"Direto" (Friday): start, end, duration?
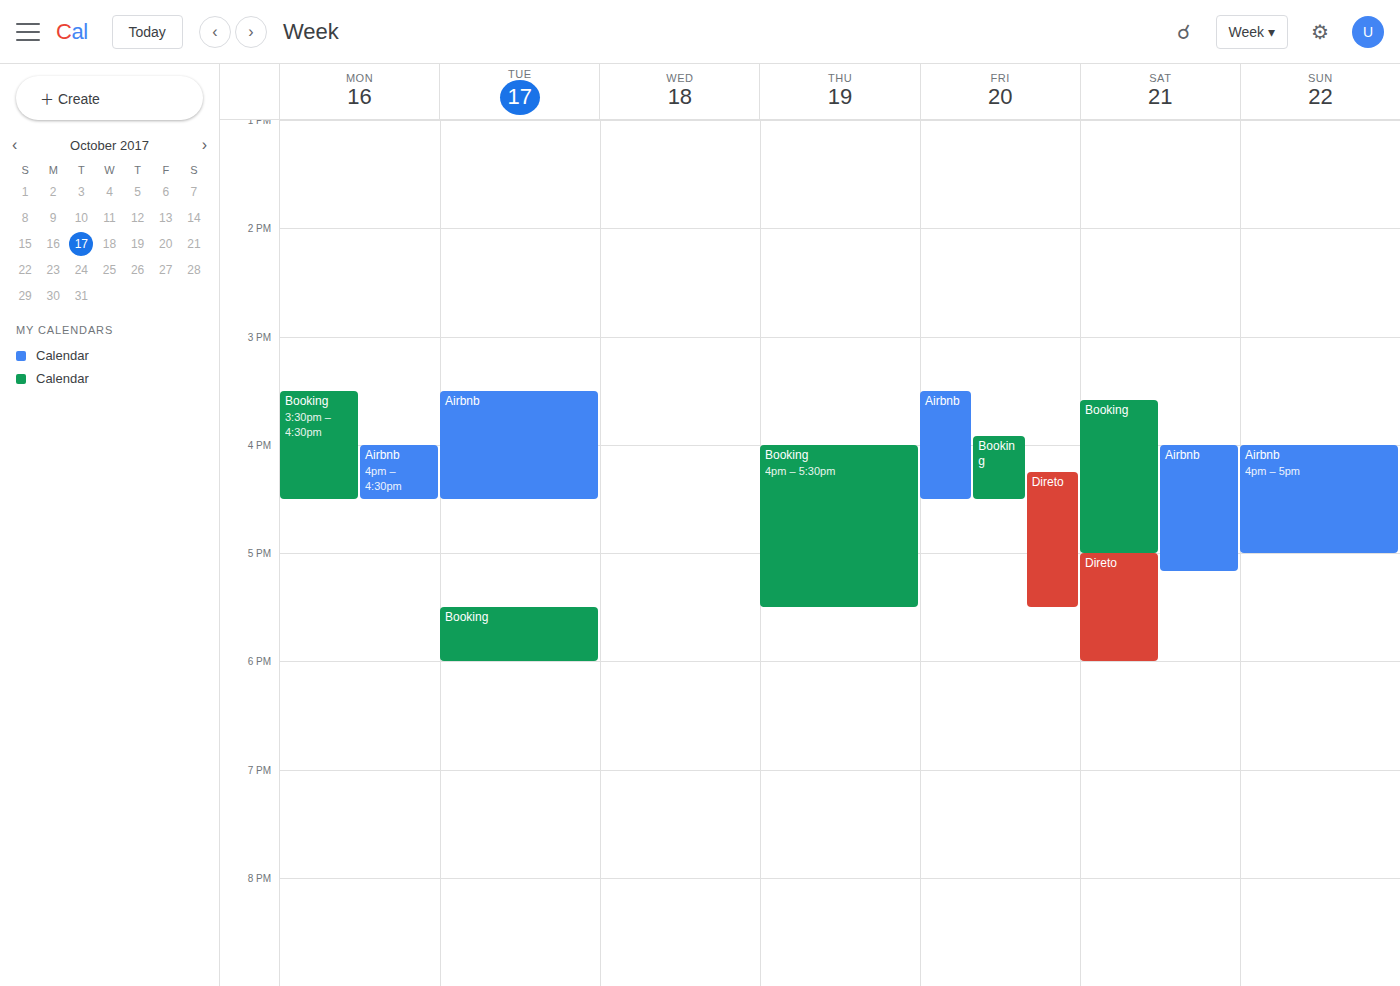
4:15 PM to 5:30 PM, 1 hour 15 minutes